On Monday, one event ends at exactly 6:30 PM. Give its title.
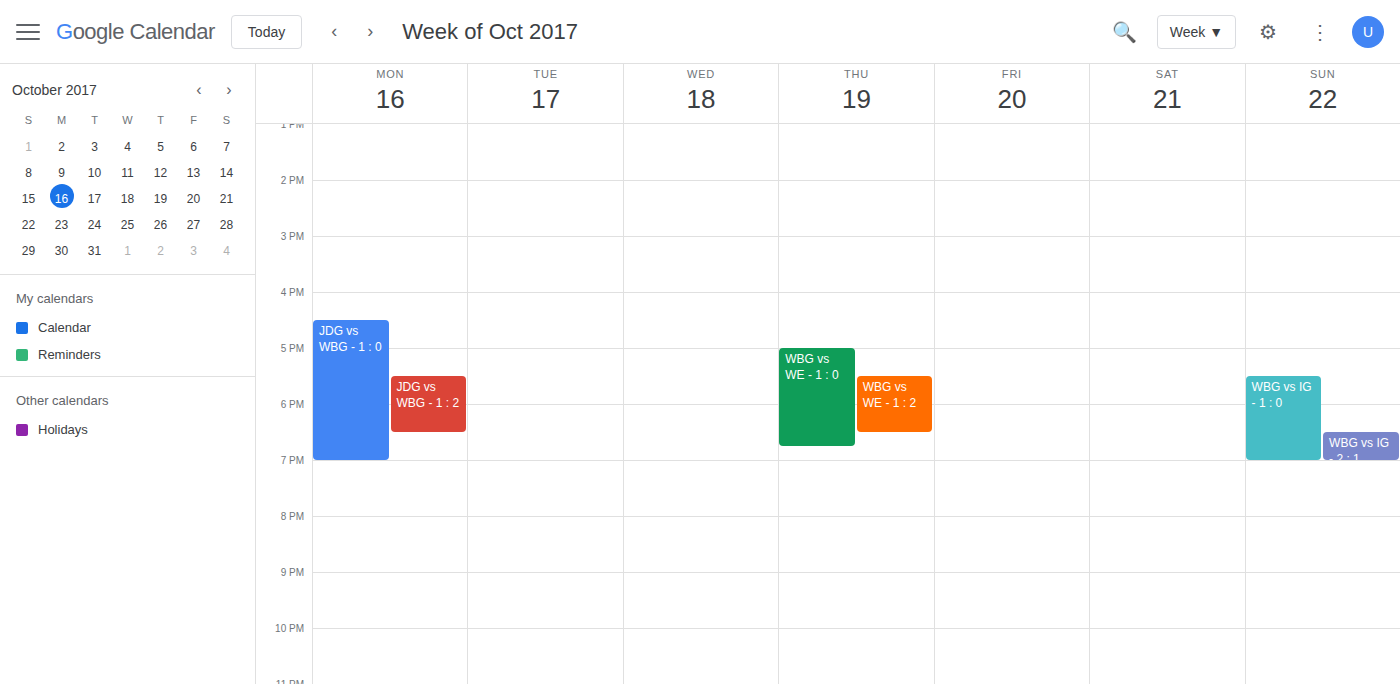
"JDG vs WBG - 1 : 2"